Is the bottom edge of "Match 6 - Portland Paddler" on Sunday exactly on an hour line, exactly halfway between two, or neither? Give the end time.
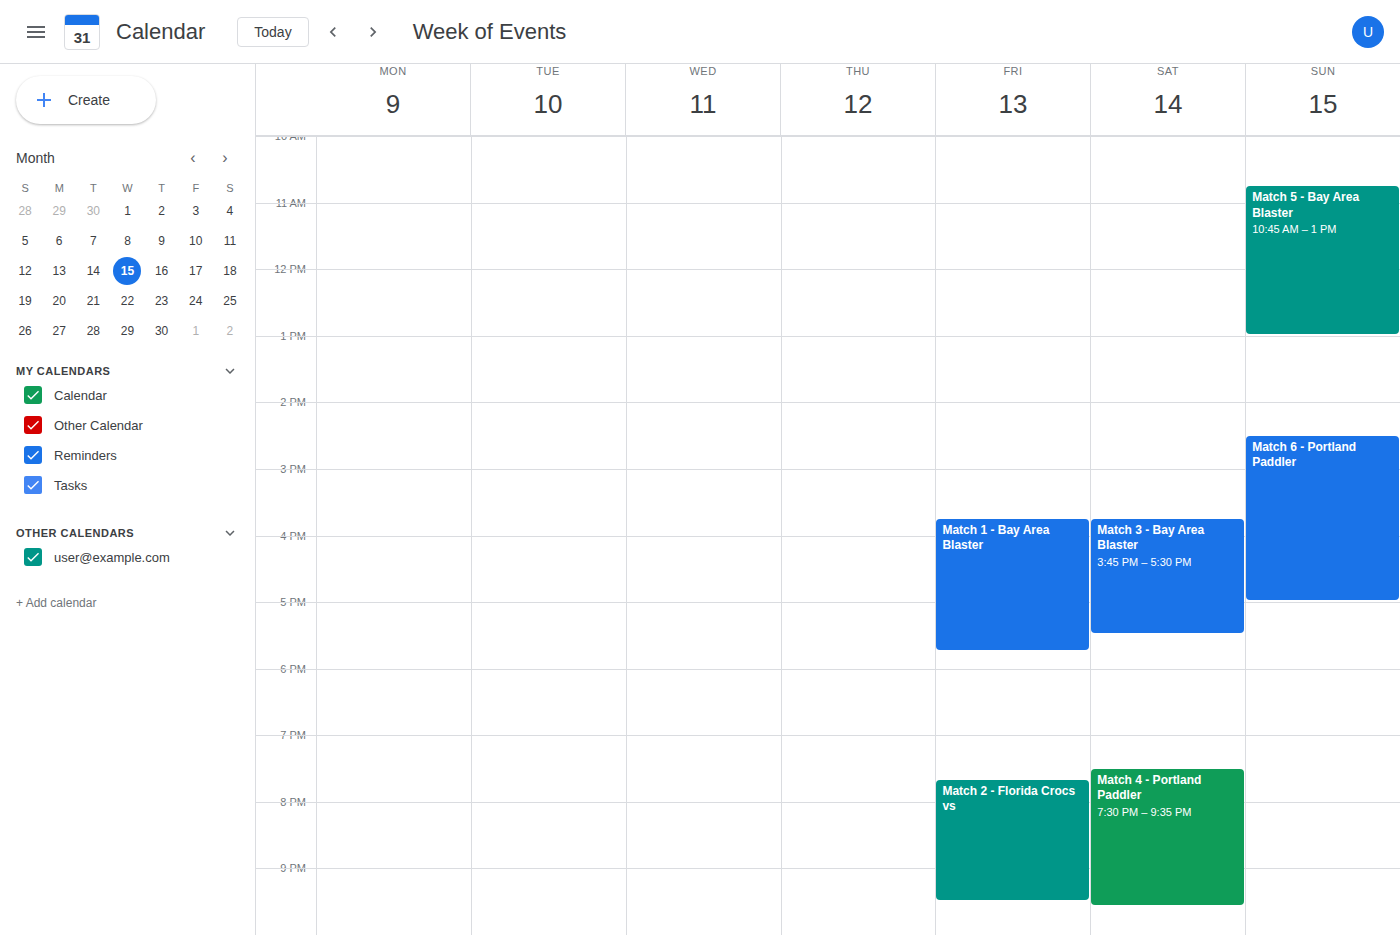
5:00 PM -- exactly on the 5 PM line.